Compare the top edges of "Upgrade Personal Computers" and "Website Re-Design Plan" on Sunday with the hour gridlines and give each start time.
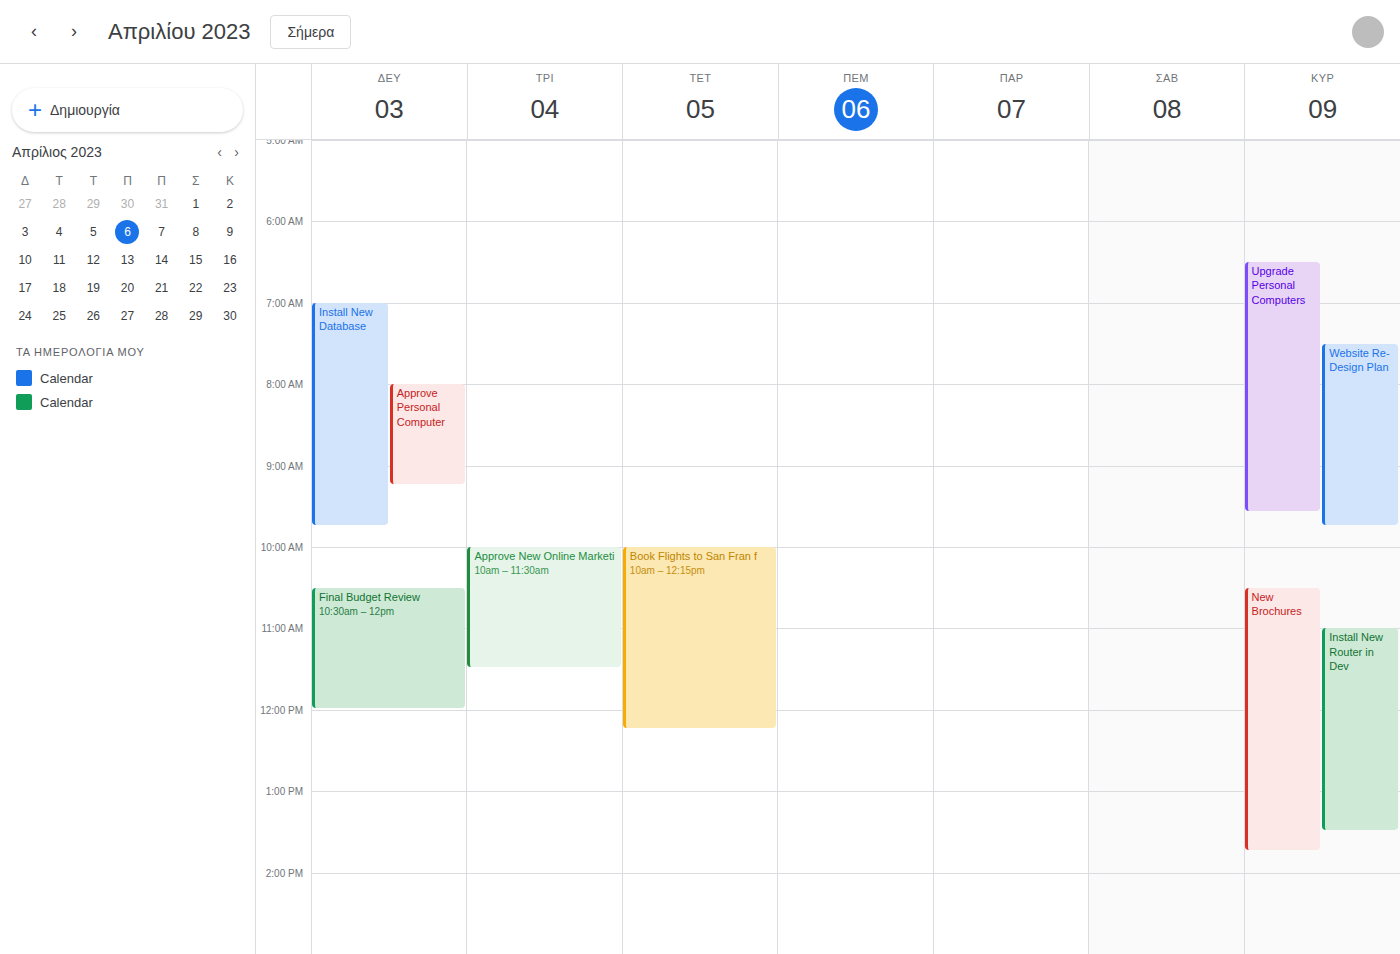
"Upgrade Personal Computers": 6:30 AM, halfway between the 6 AM and 7 AM lines. "Website Re-Design Plan": 7:30 AM, halfway between the 7 AM and 8 AM lines.